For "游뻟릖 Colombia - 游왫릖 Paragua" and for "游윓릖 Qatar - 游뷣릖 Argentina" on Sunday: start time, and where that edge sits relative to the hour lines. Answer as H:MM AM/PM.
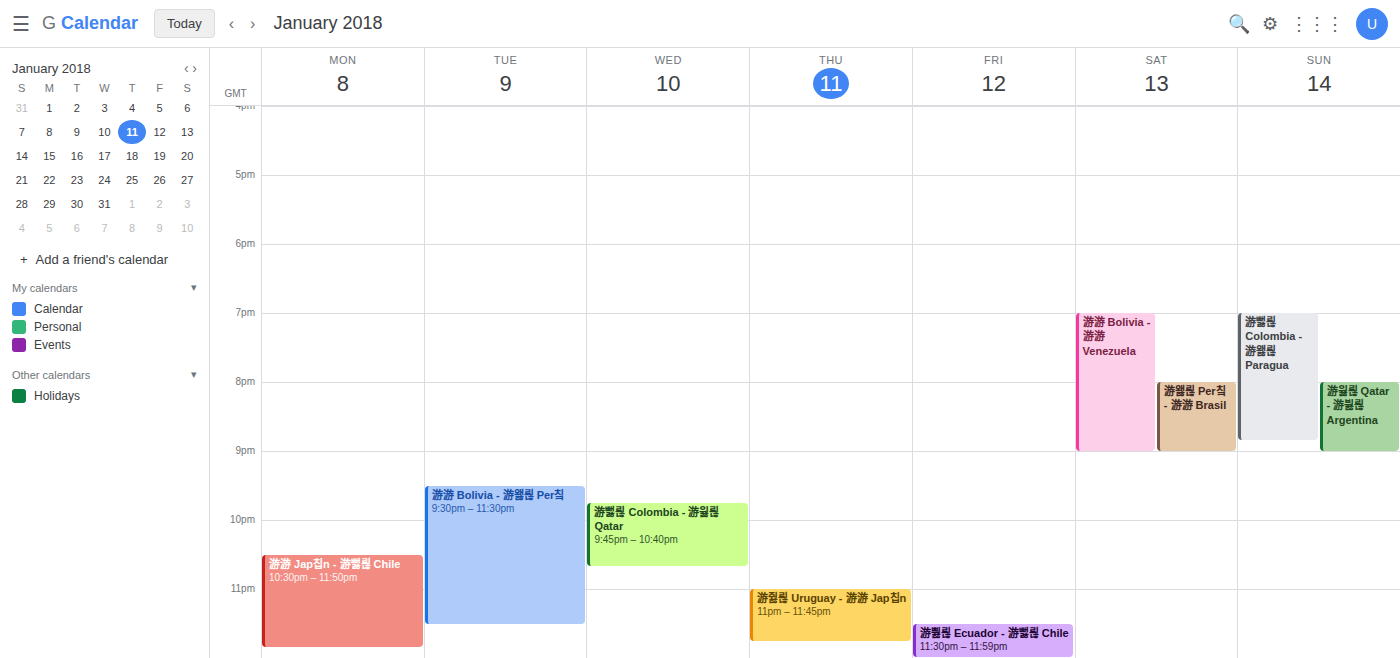
"游뻟릖 Colombia - 游왫릖 Paragua": 7:00 PM, exactly on the 7 PM line. "游윓릖 Qatar - 游뷣릖 Argentina": 8:00 PM, exactly on the 8 PM line.